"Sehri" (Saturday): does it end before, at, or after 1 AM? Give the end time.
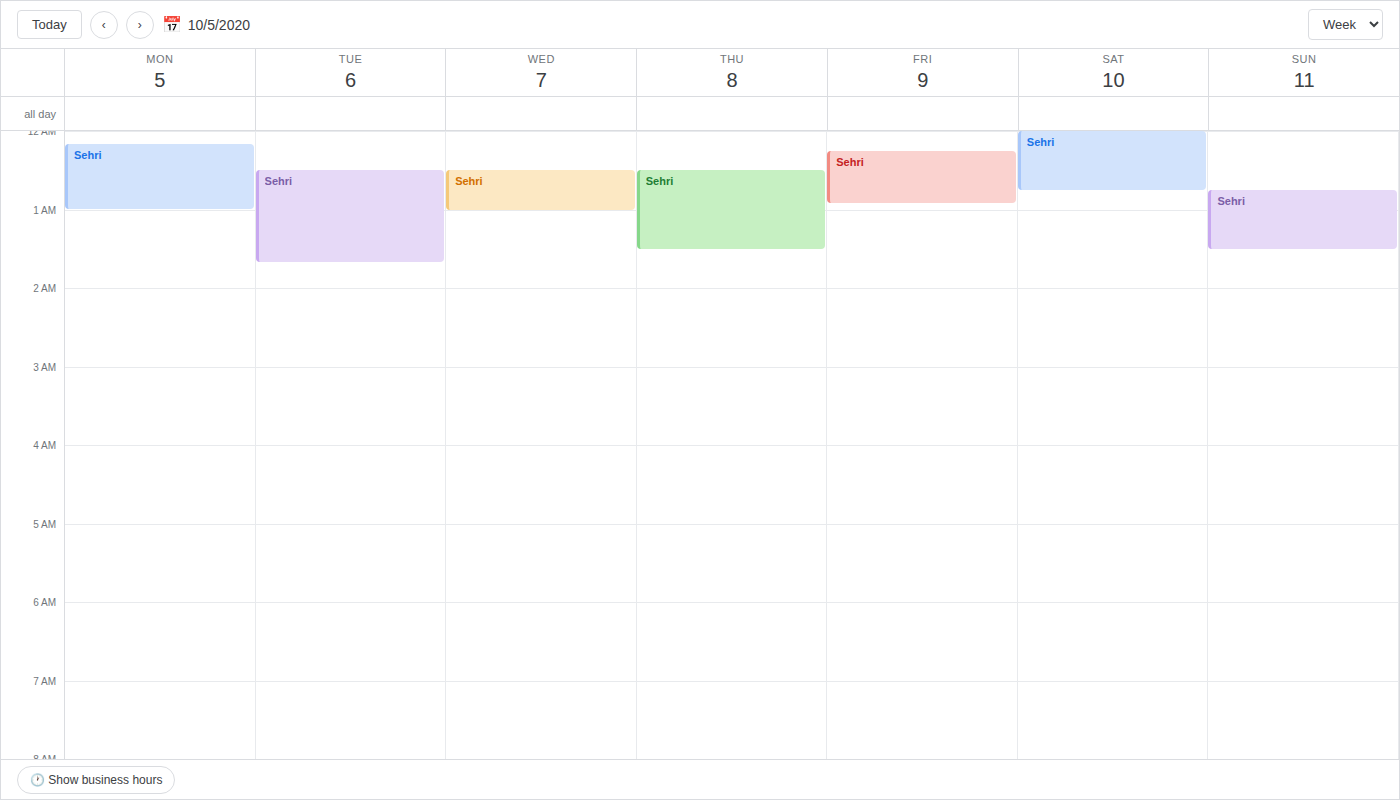
12:45 AM -- before 1 AM, 15 minutes above the 1 AM line.